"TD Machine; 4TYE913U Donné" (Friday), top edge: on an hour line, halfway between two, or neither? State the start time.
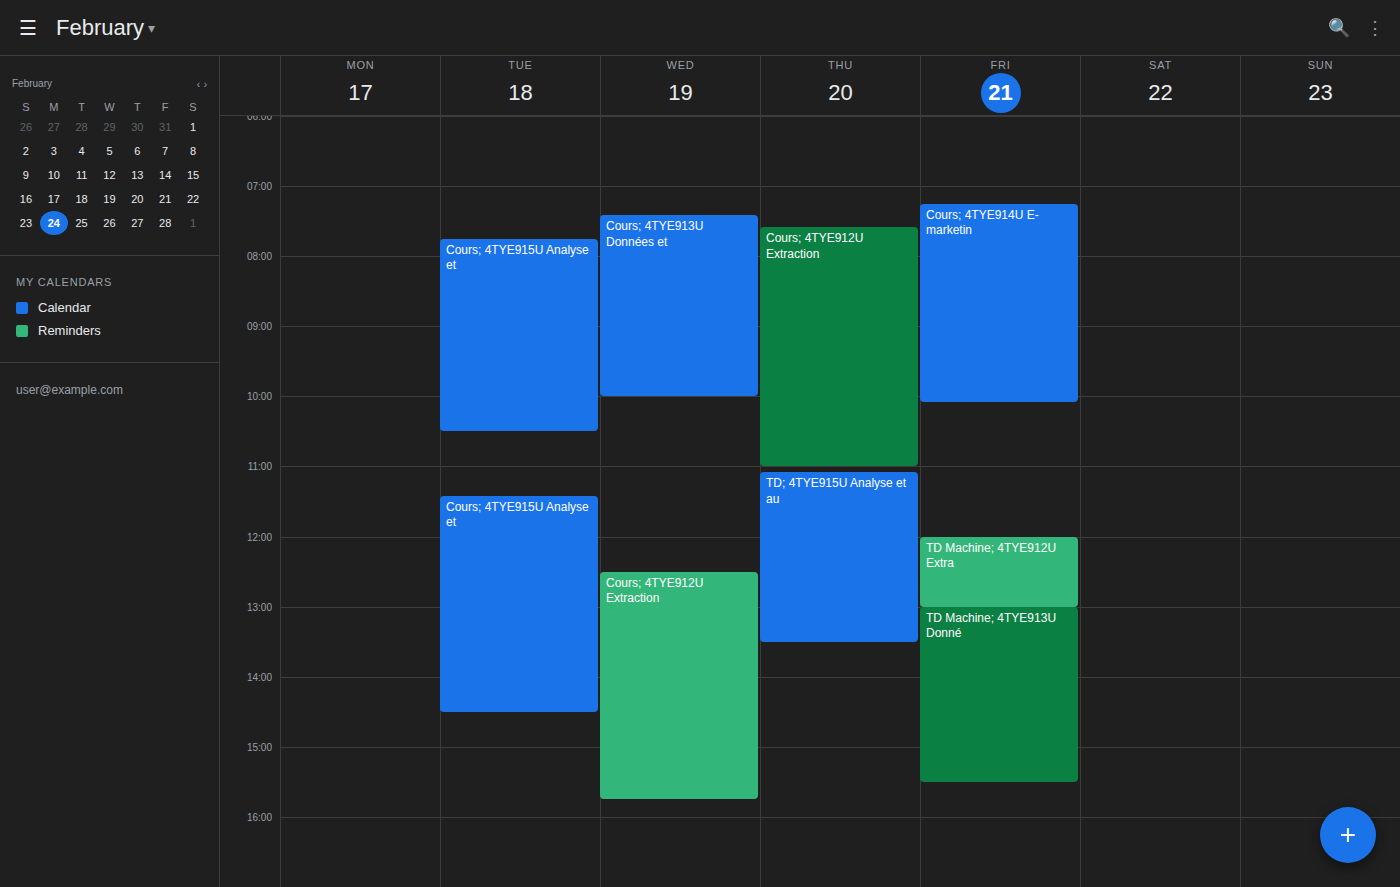
13:00 -- exactly on the 13:00 line.